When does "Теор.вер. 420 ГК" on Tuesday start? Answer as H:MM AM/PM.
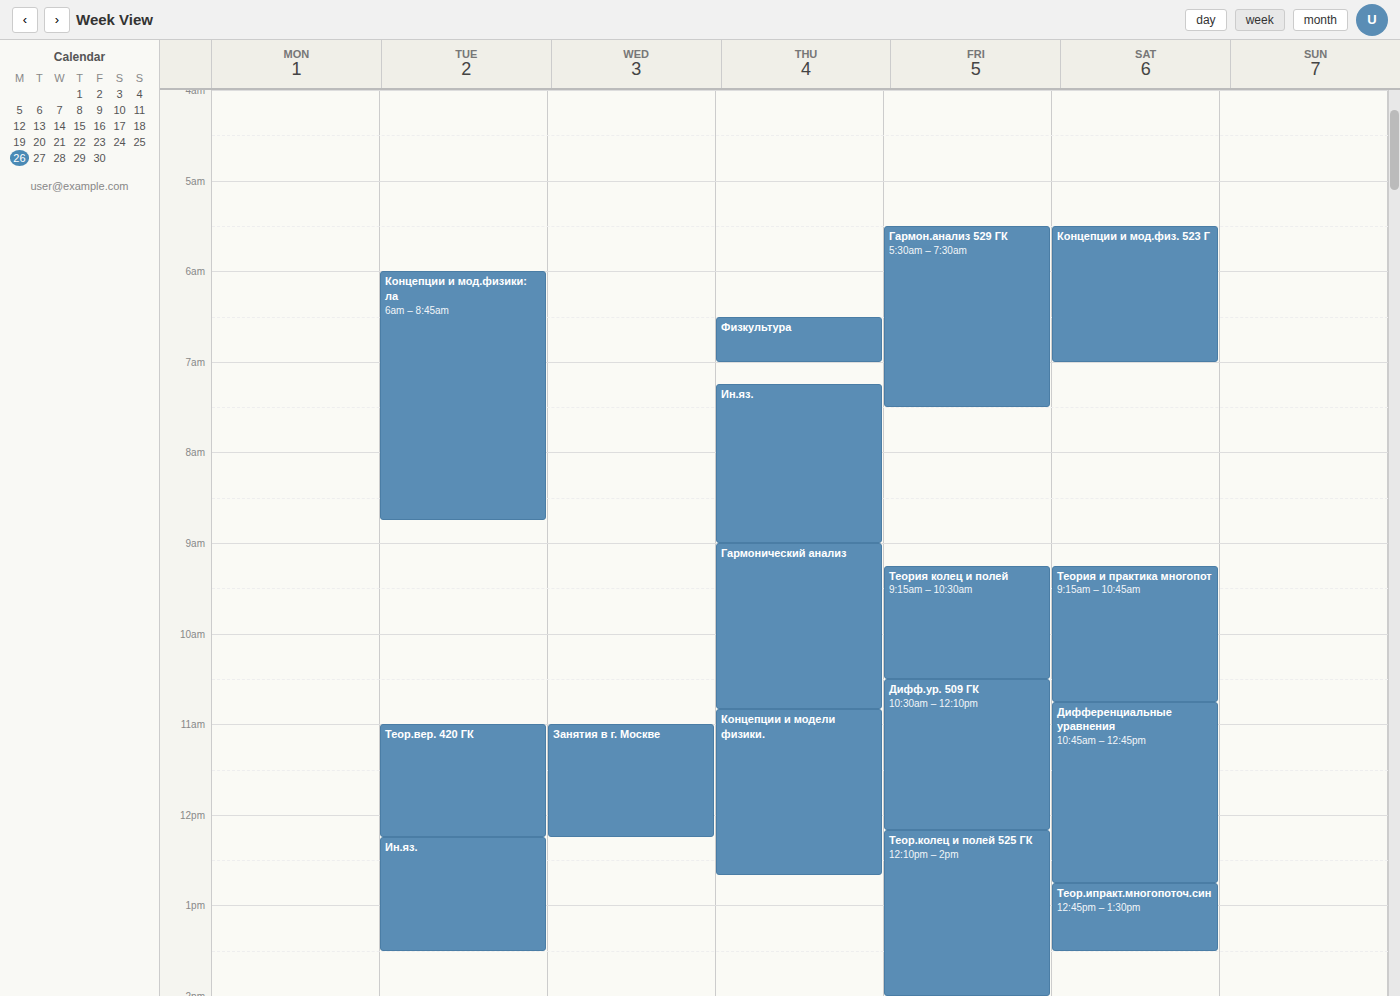
11:00 AM